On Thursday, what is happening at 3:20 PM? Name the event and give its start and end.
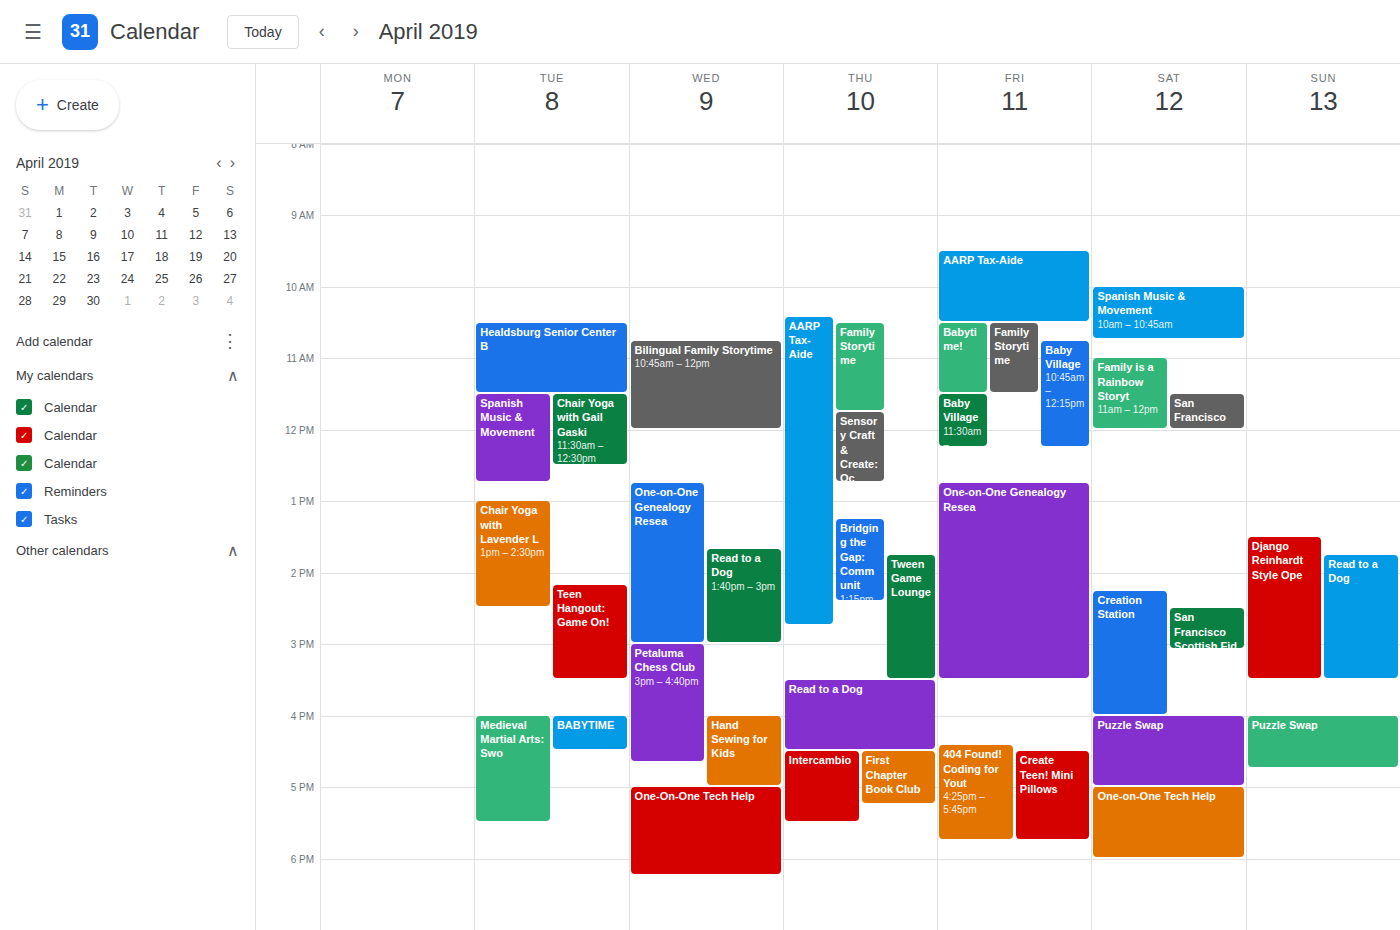
"Tween Game Lounge", 1:45 PM to 3:30 PM